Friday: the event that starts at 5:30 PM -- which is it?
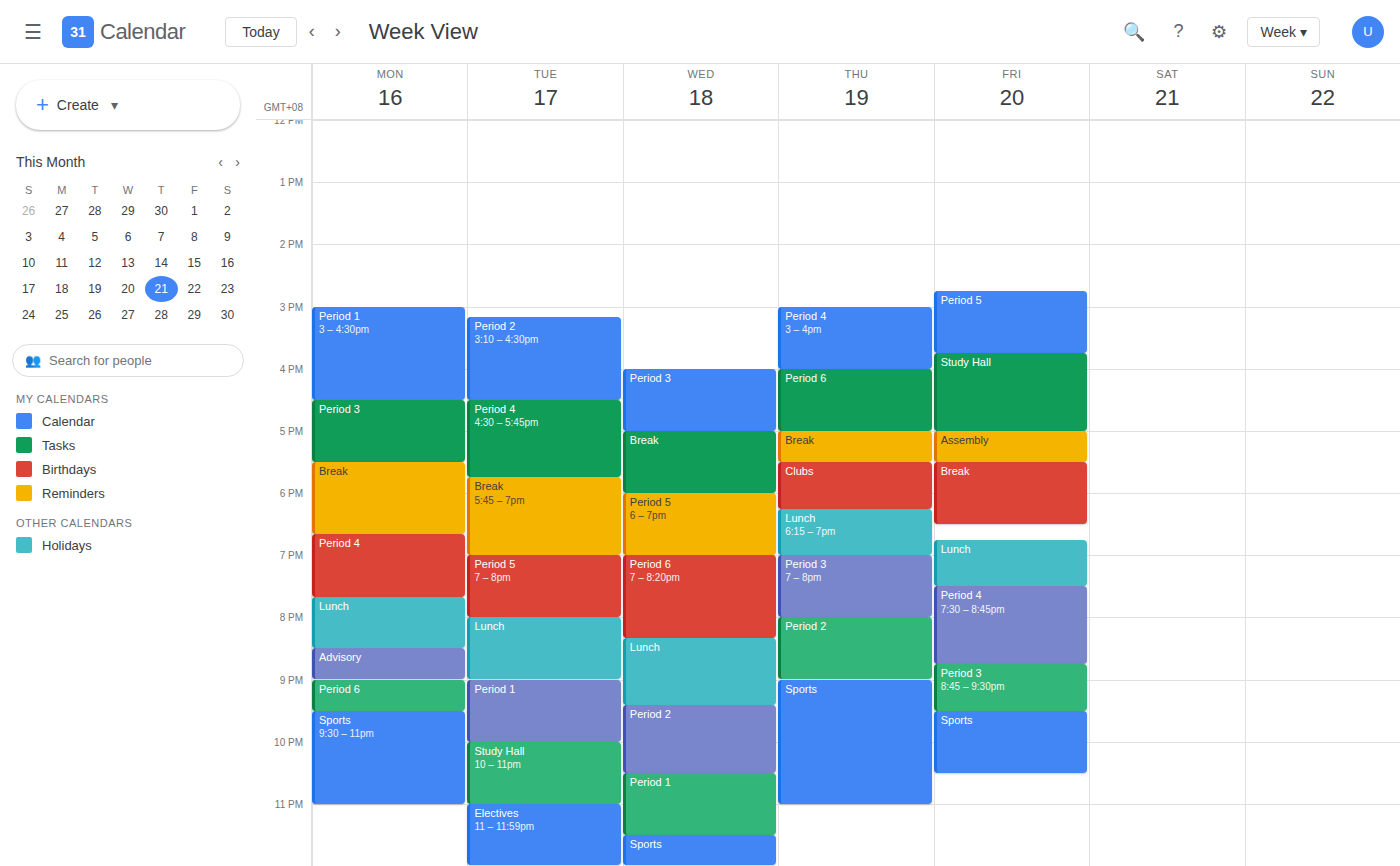
"Break"